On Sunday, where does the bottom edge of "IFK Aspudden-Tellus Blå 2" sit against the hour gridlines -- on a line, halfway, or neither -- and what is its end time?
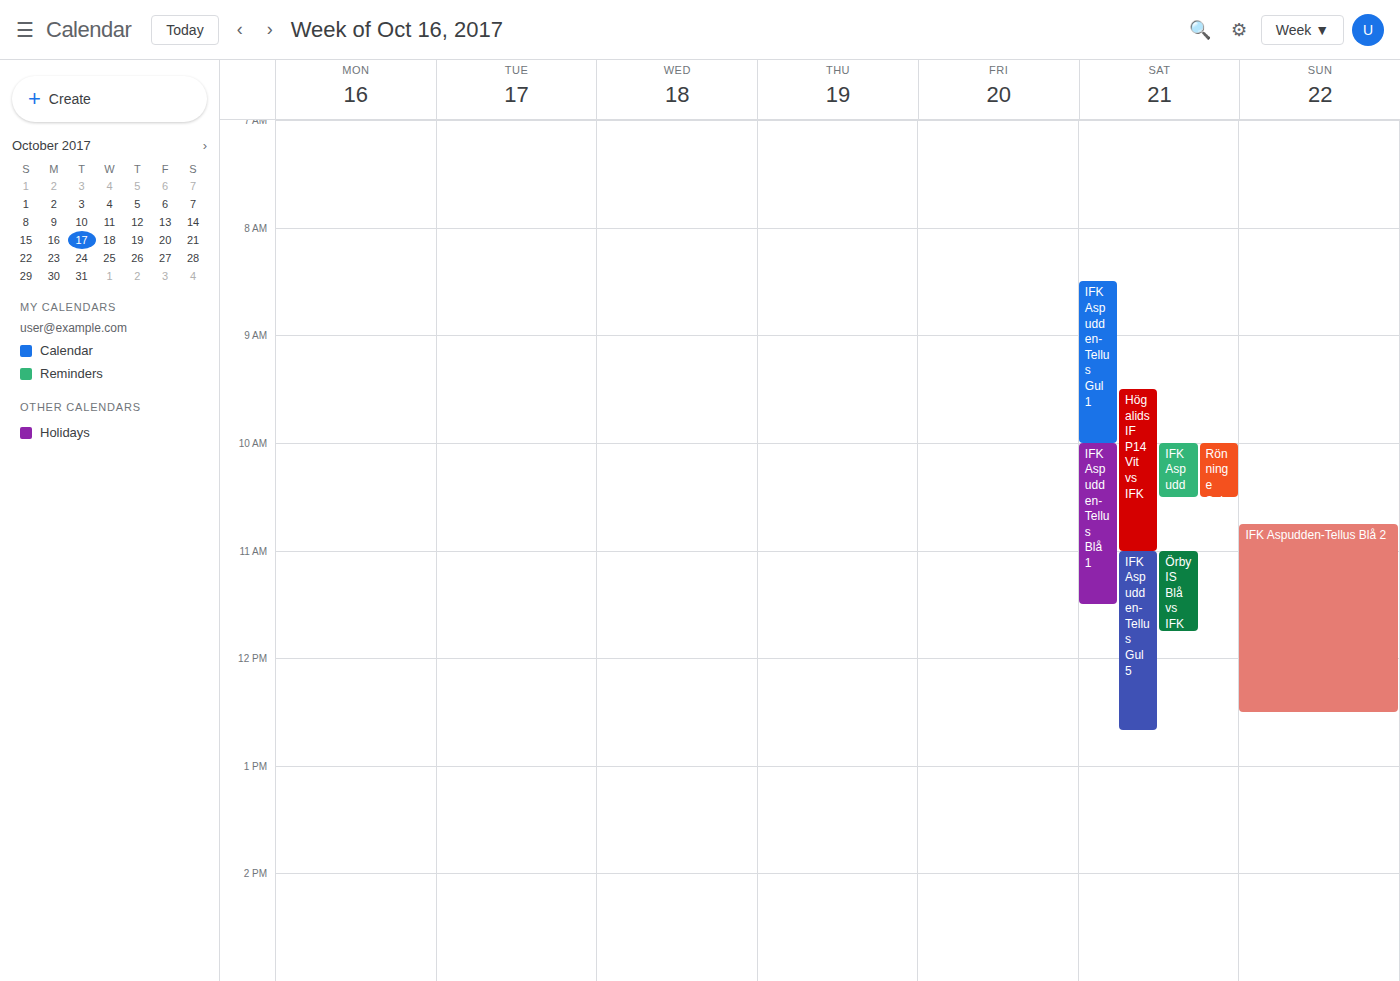
12:30 PM -- halfway between the 12 PM and 1 PM lines.